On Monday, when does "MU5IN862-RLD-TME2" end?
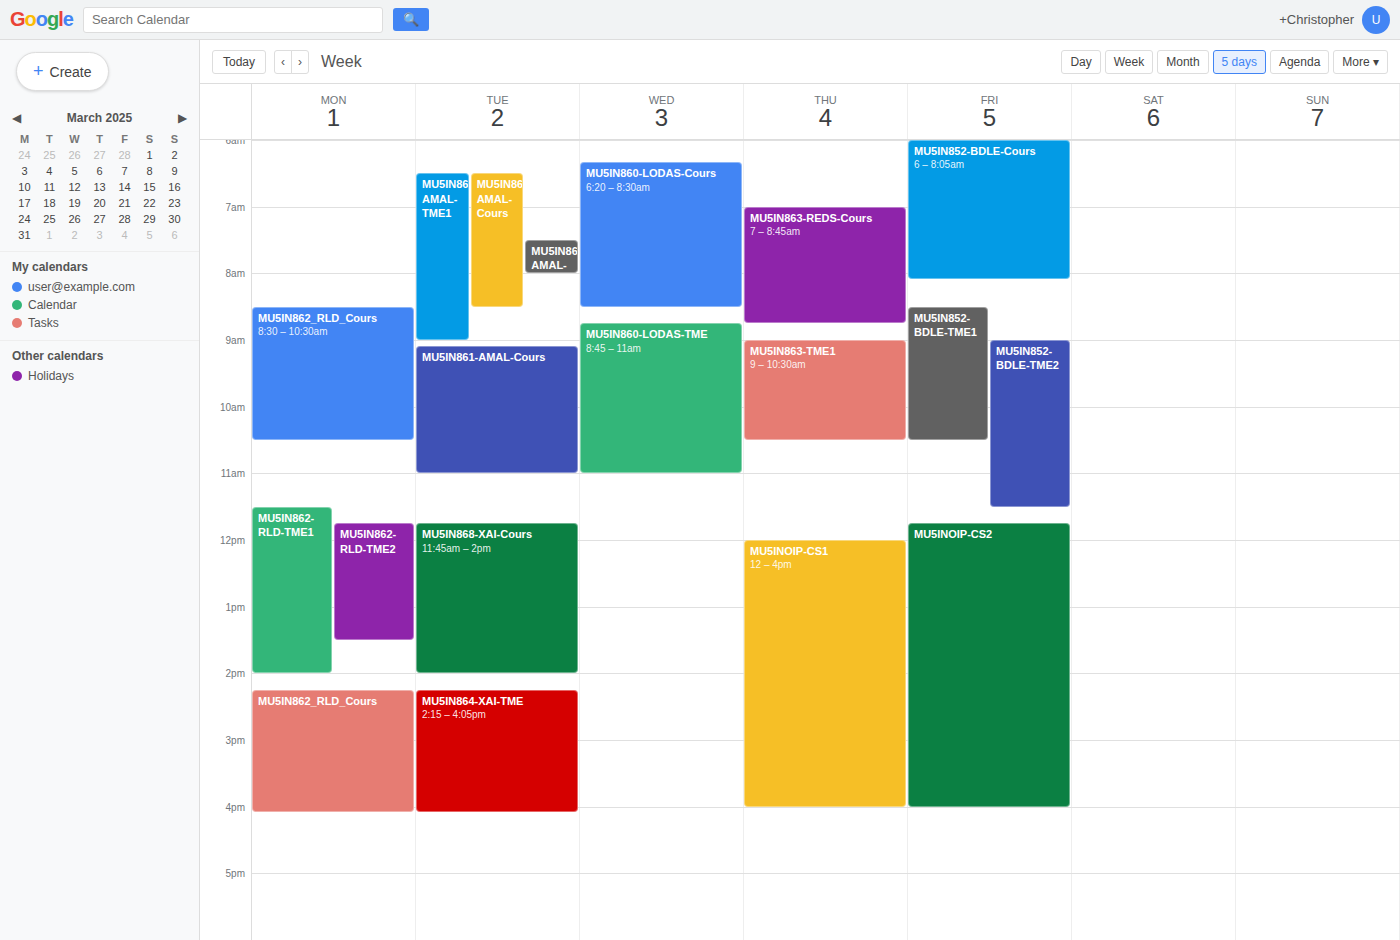
1:30 PM